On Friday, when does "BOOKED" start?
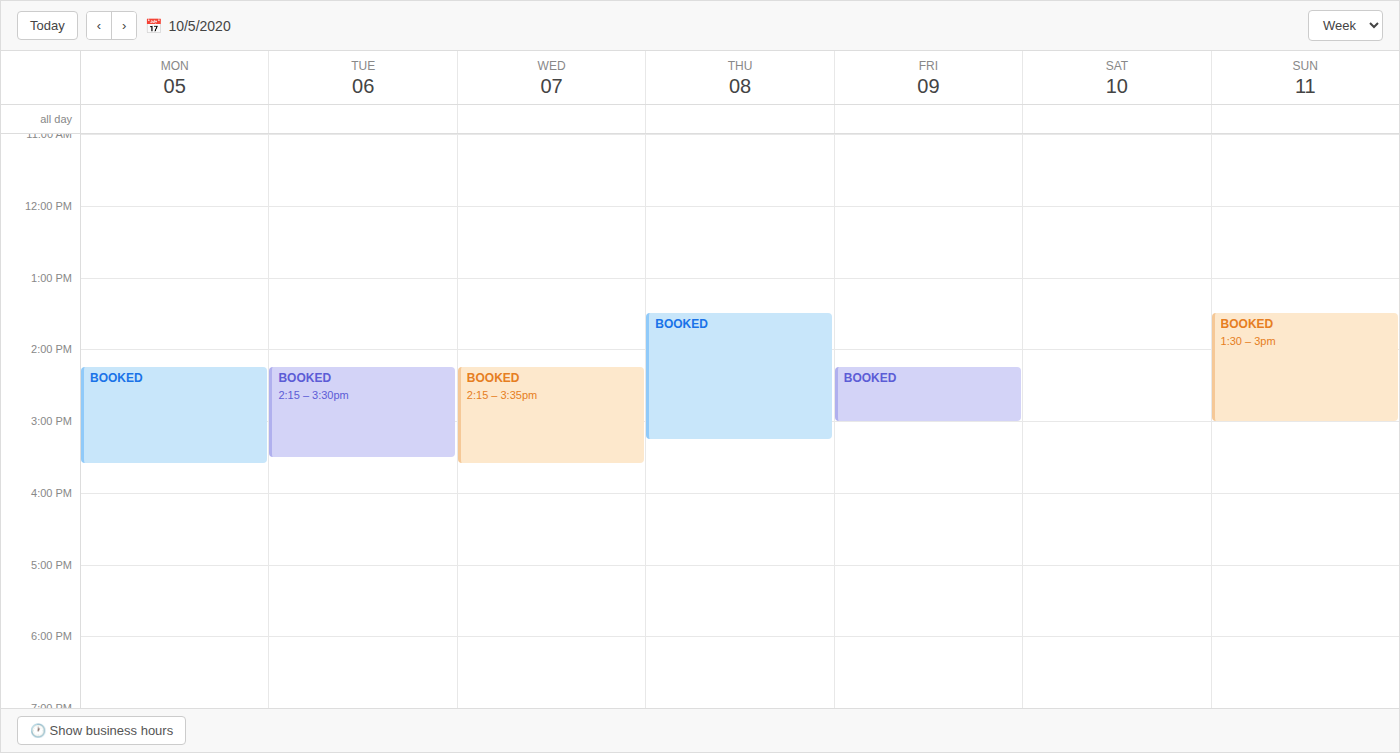
2:15 PM